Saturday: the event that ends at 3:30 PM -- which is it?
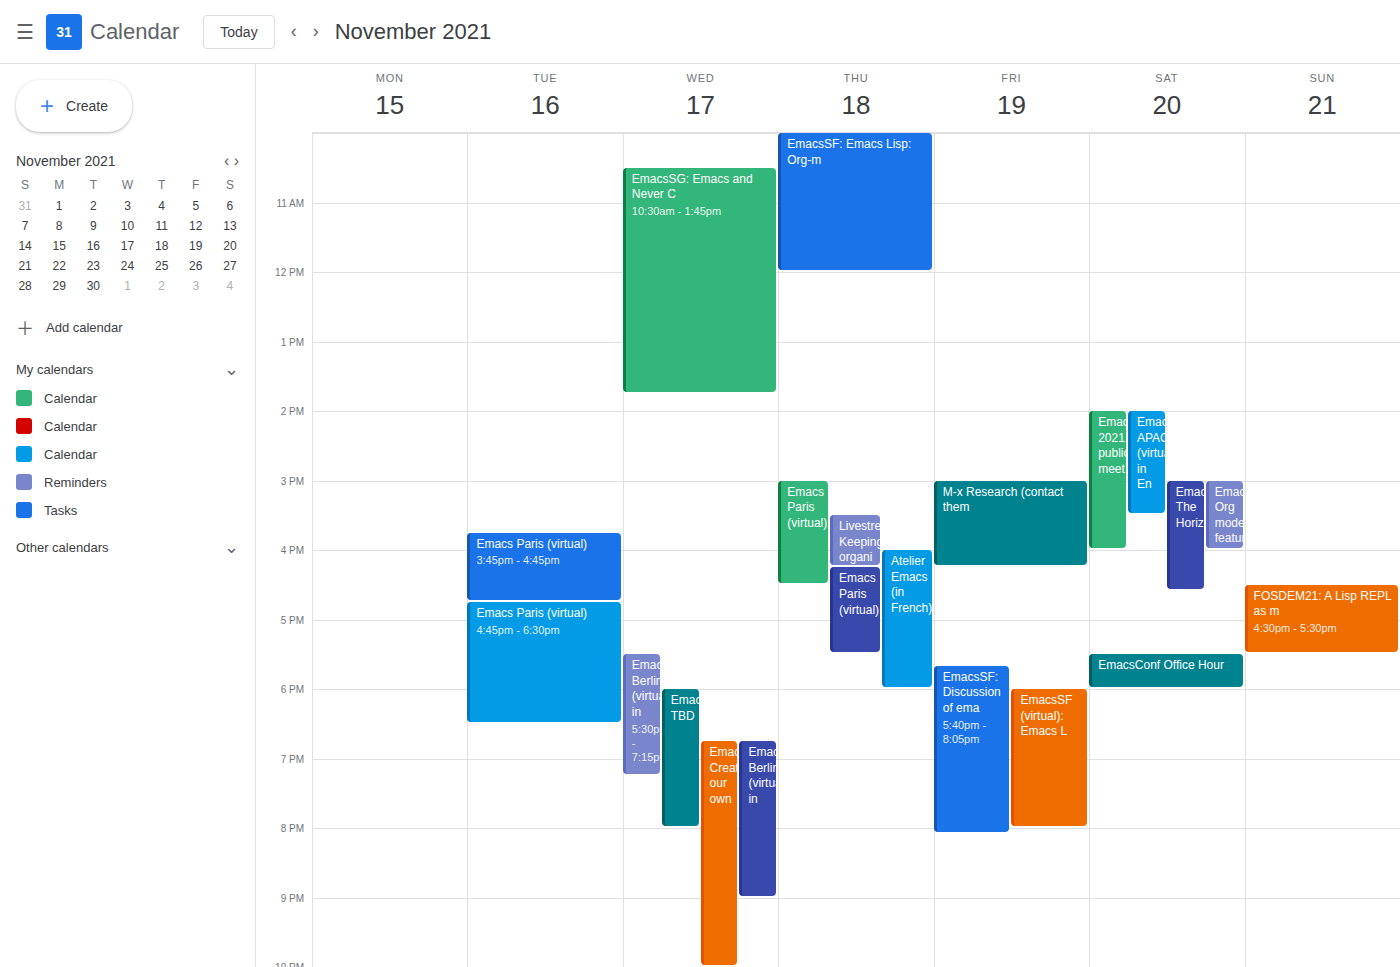
"Emacs APAC (virtual, in En"